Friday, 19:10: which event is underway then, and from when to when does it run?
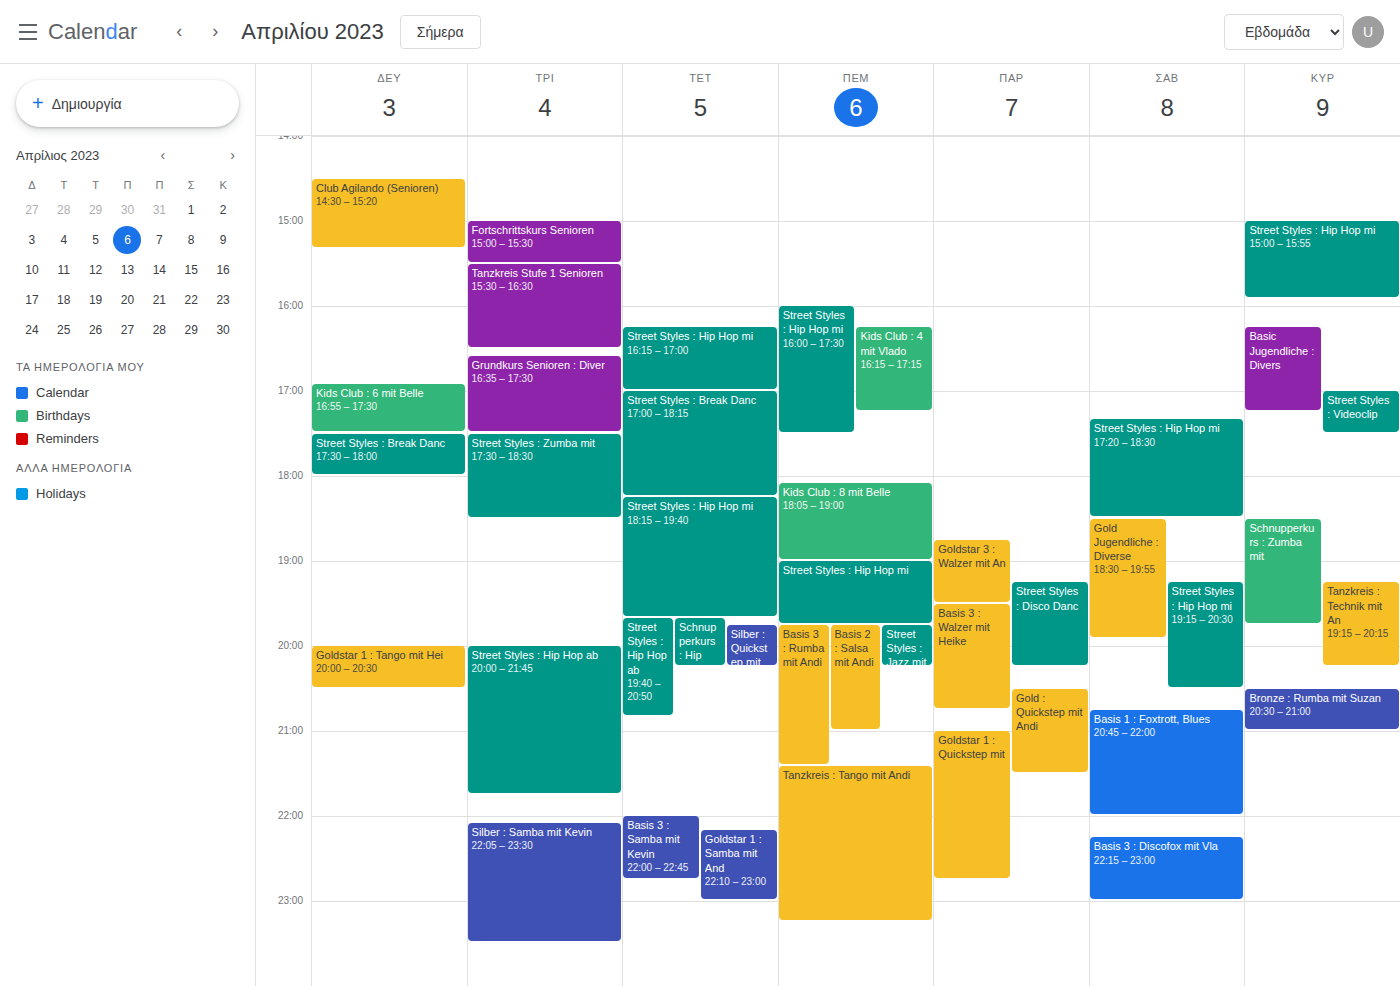
"Goldstar 3 : Walzer mit An", 18:45 to 19:30